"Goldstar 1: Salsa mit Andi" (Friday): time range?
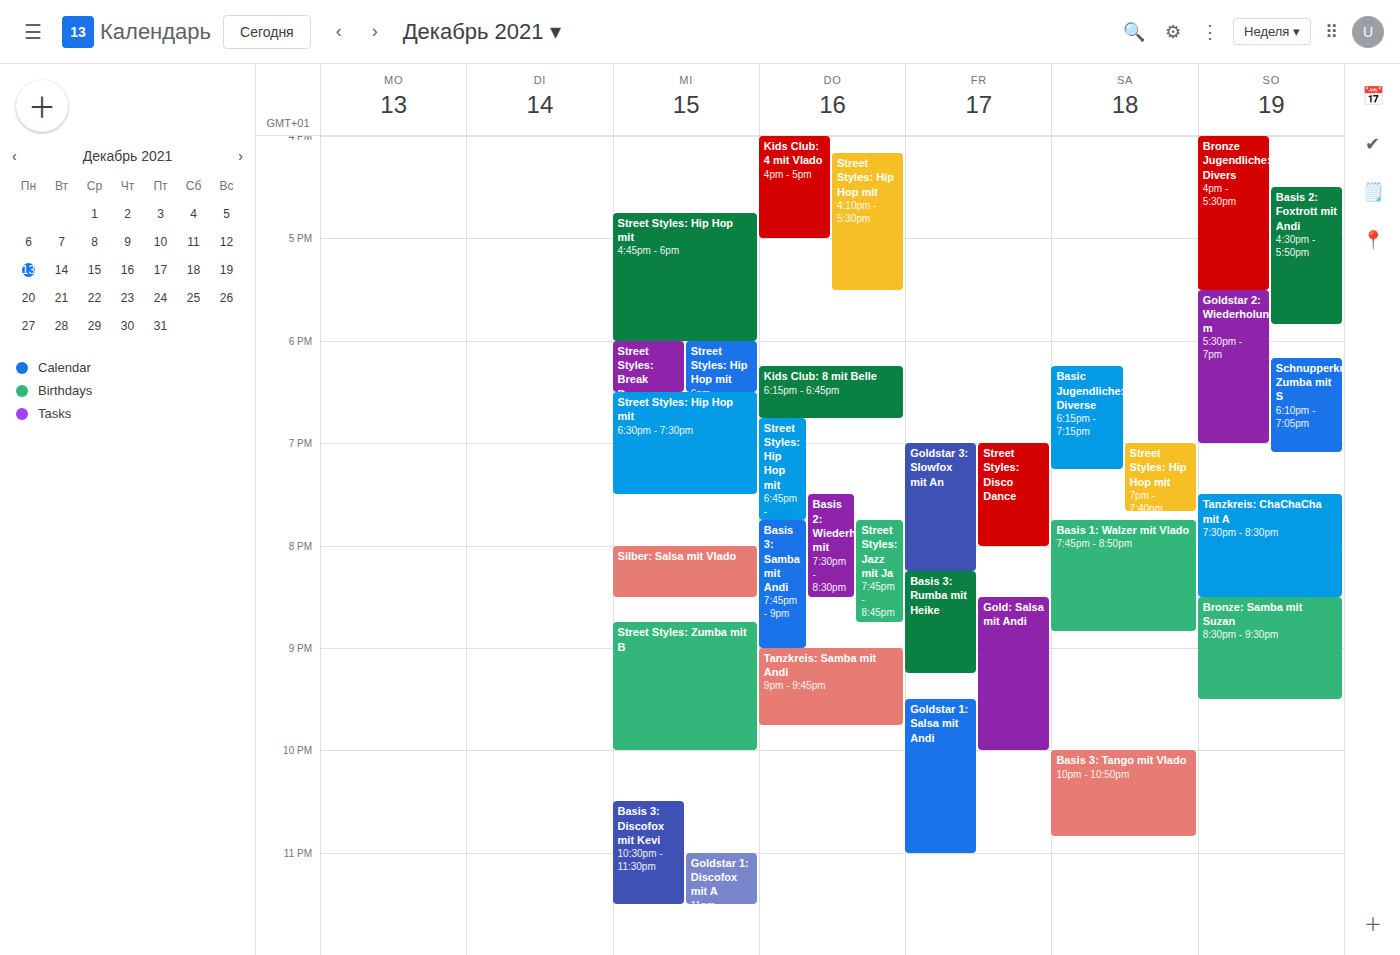
21:30 to 23:00